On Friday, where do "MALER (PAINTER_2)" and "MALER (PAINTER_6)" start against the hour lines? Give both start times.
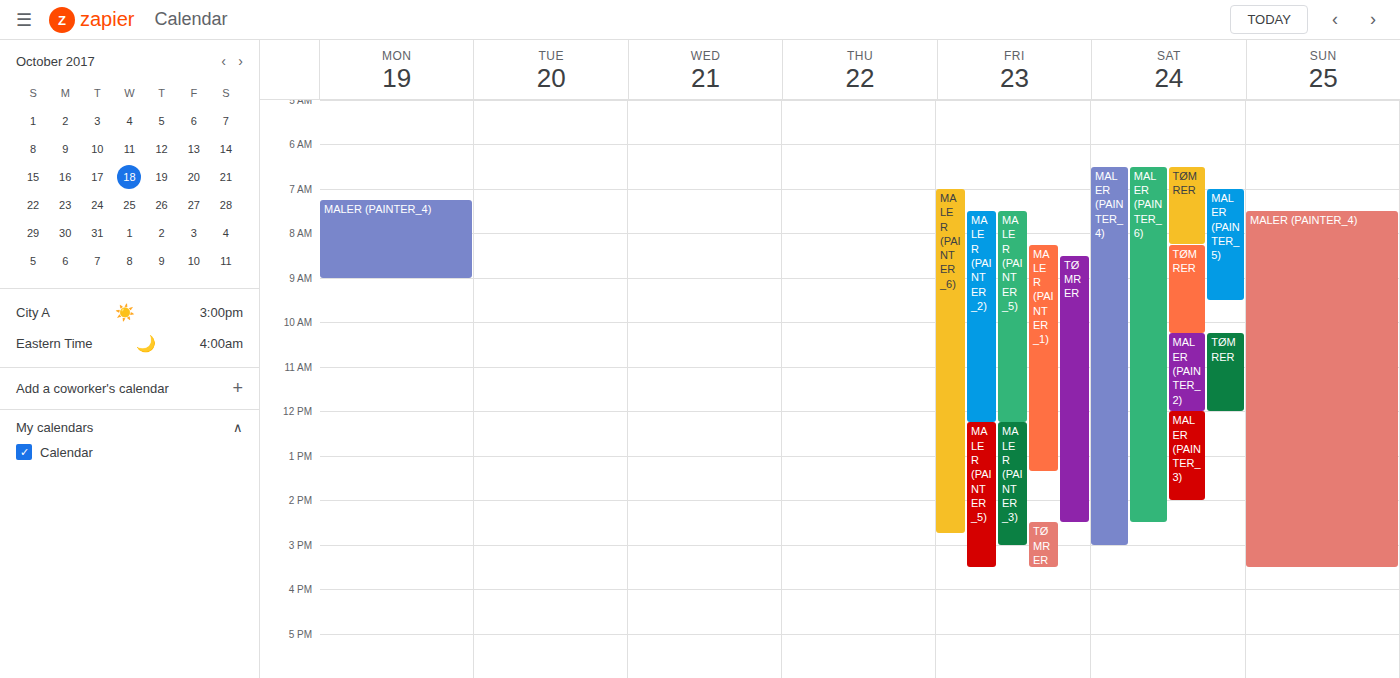
"MALER (PAINTER_2)": 7:30 AM, halfway between the 7 AM and 8 AM lines. "MALER (PAINTER_6)": 7:00 AM, exactly on the 7 AM line.